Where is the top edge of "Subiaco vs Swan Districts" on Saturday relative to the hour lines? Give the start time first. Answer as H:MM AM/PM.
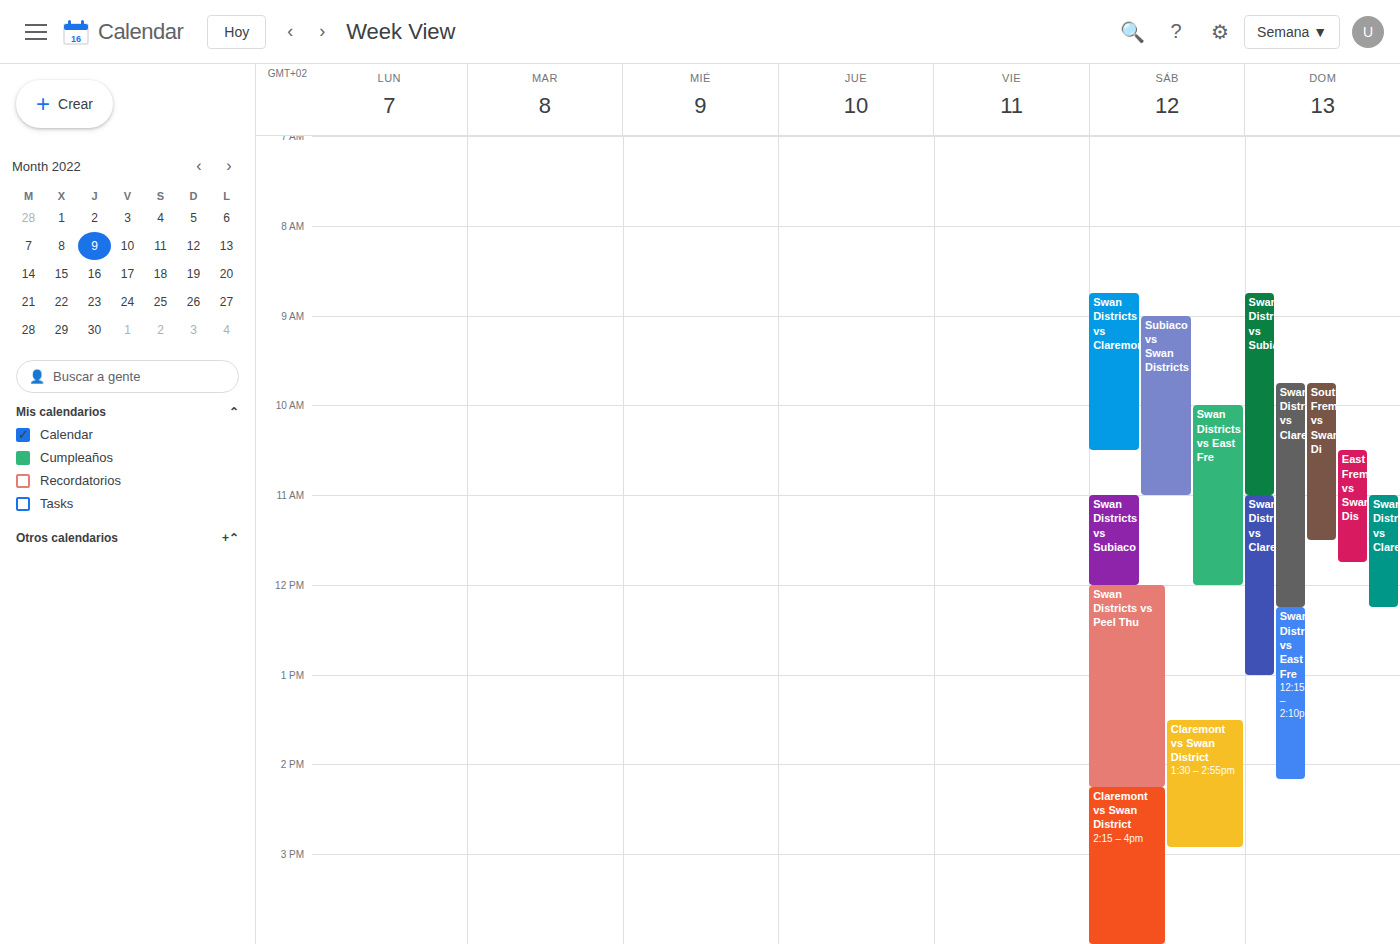
9:00 AM -- exactly on the 9 AM line.